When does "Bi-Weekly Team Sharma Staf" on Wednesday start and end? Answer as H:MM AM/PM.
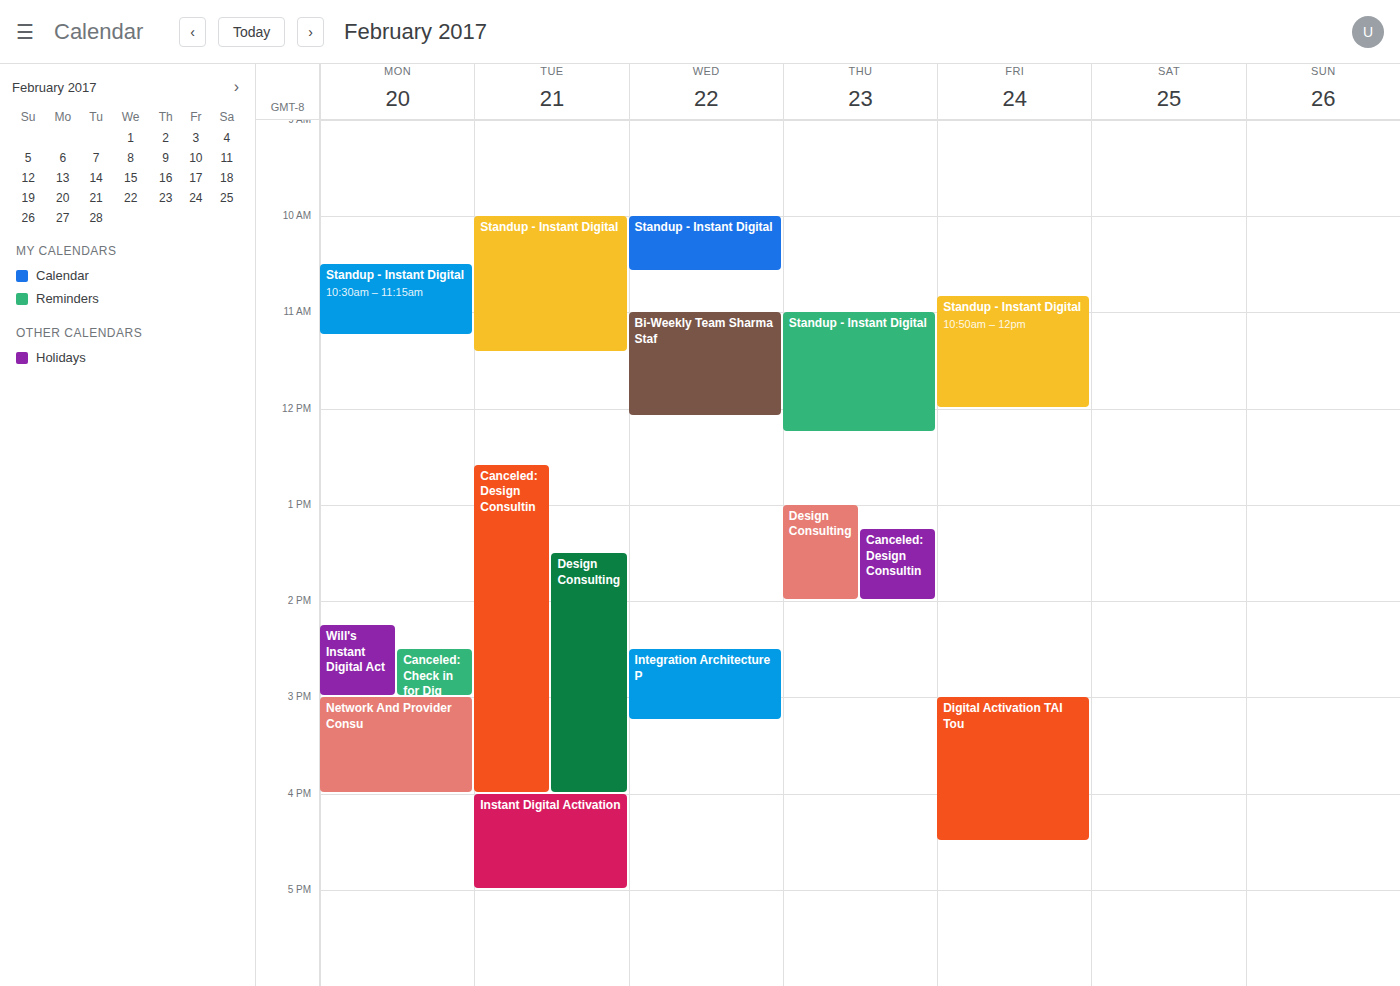
11:00 AM to 12:05 PM